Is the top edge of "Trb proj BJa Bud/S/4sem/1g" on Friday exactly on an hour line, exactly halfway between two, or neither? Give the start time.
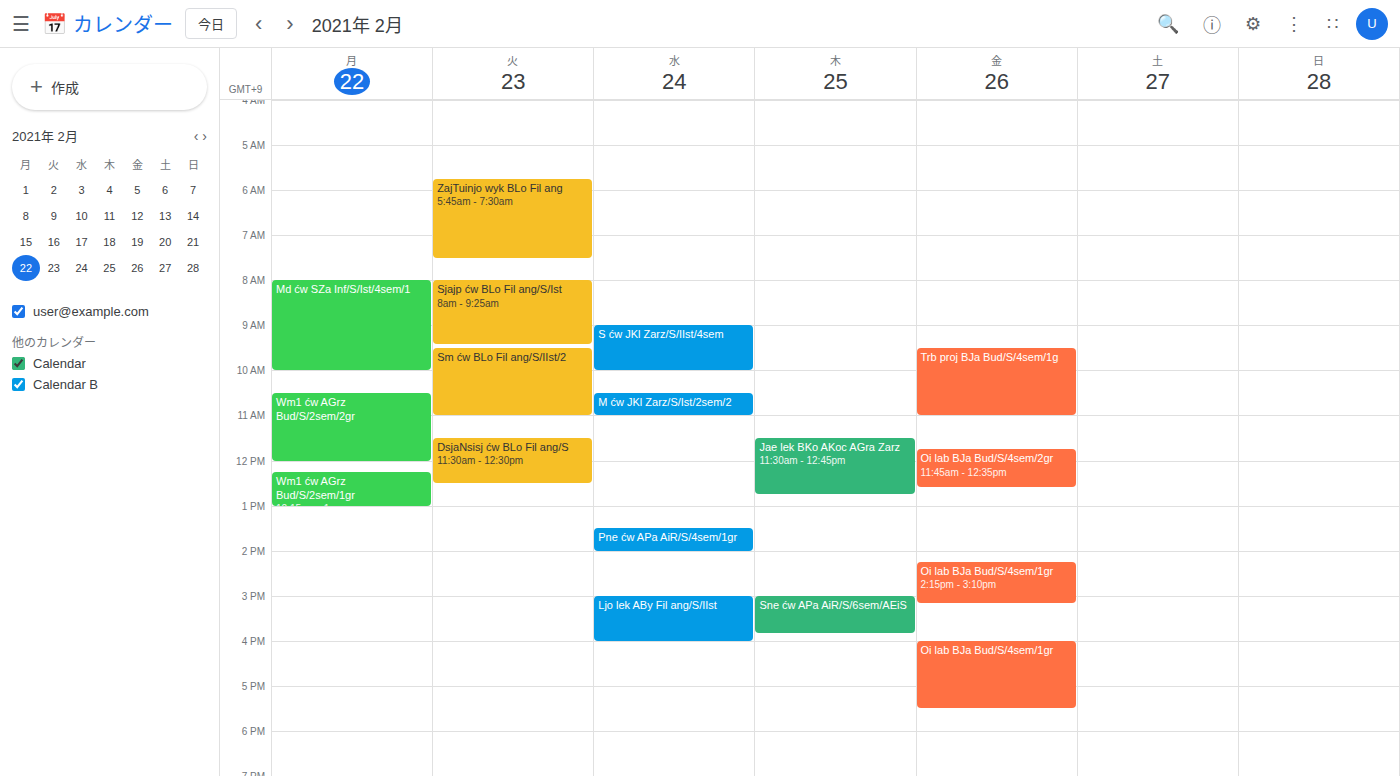
9:30 AM -- halfway between the 9 AM and 10 AM lines.